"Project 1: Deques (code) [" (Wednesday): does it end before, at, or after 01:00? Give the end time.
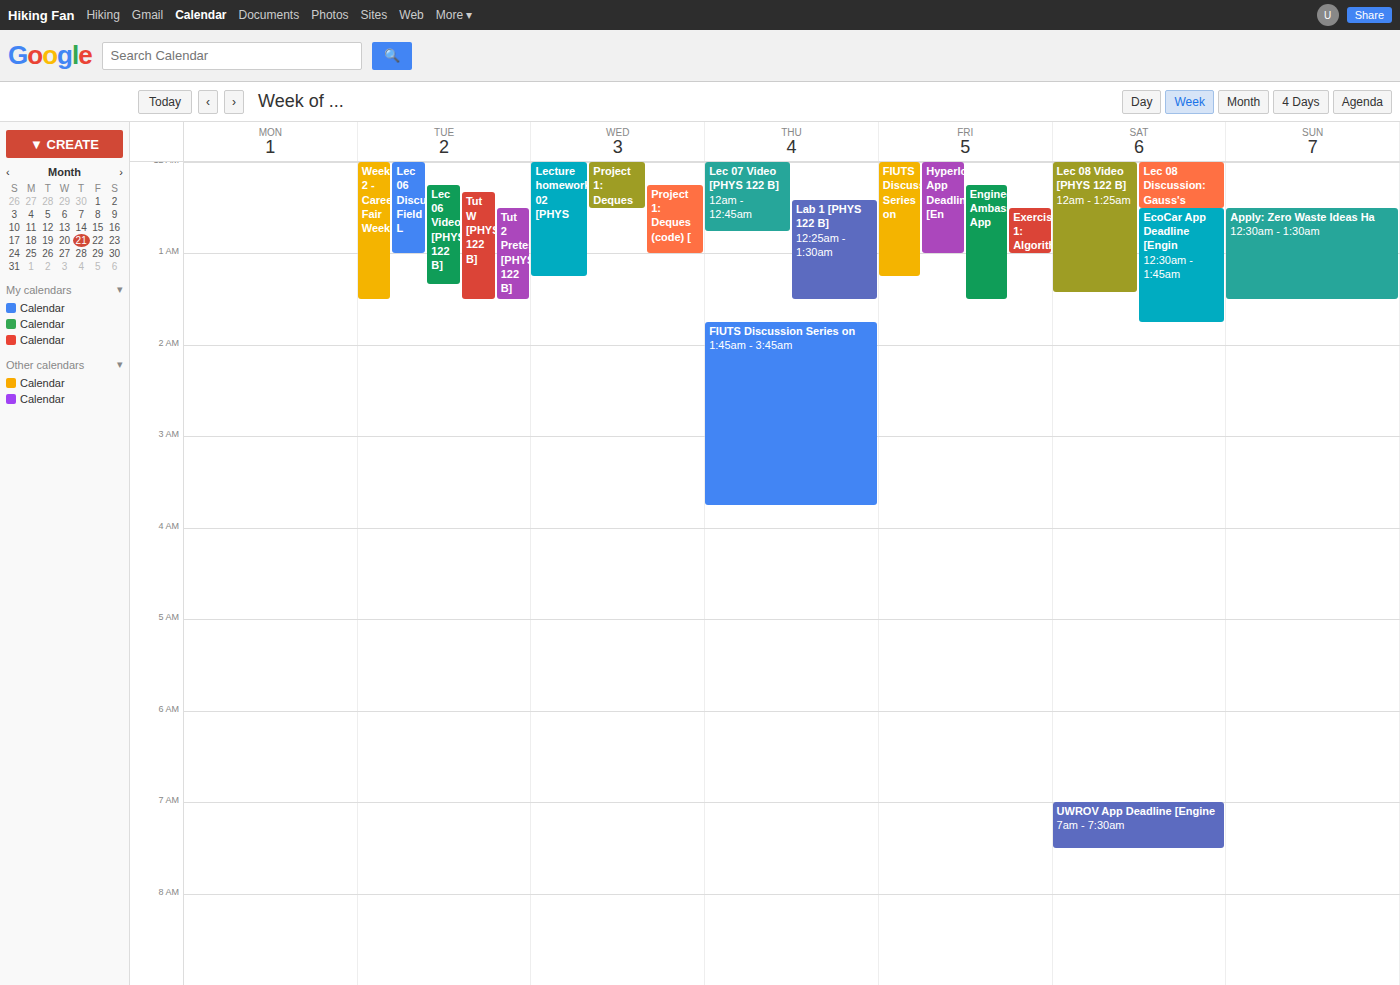
01:00 -- exactly at 01:00, on the 01:00 line.